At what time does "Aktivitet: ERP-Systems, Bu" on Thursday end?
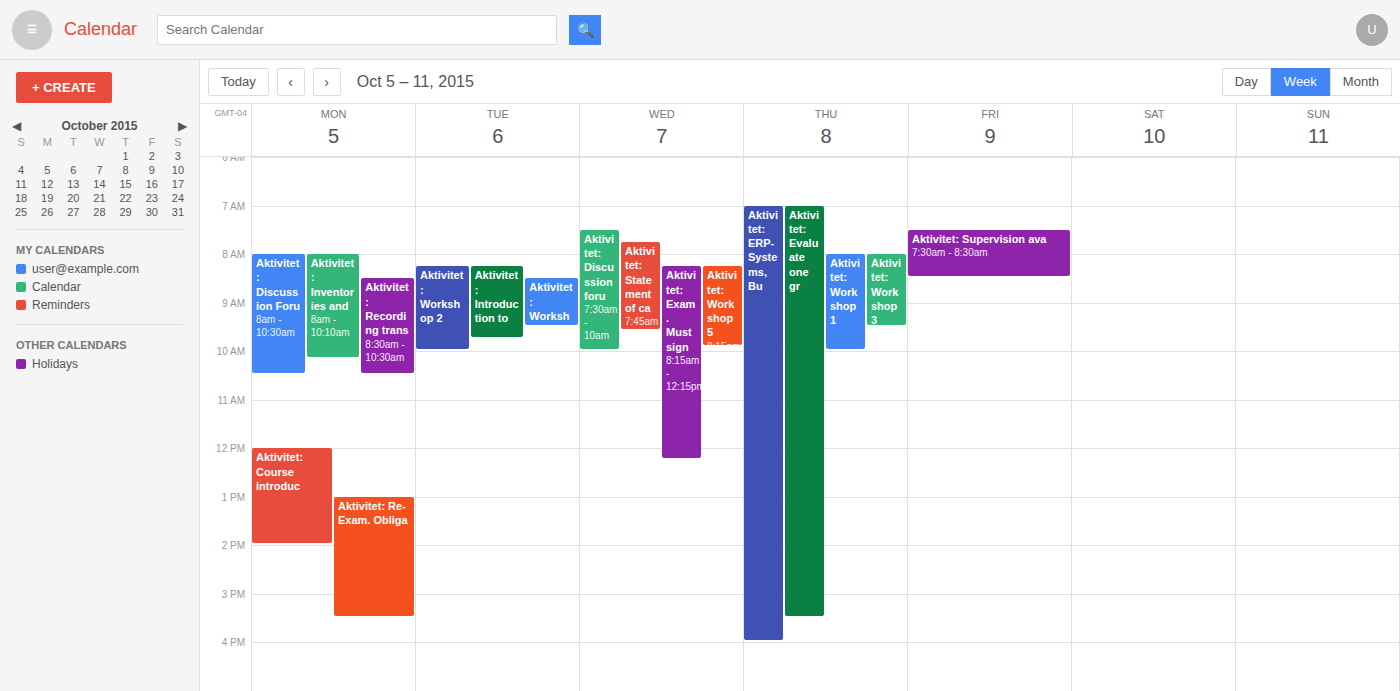
4:00 PM